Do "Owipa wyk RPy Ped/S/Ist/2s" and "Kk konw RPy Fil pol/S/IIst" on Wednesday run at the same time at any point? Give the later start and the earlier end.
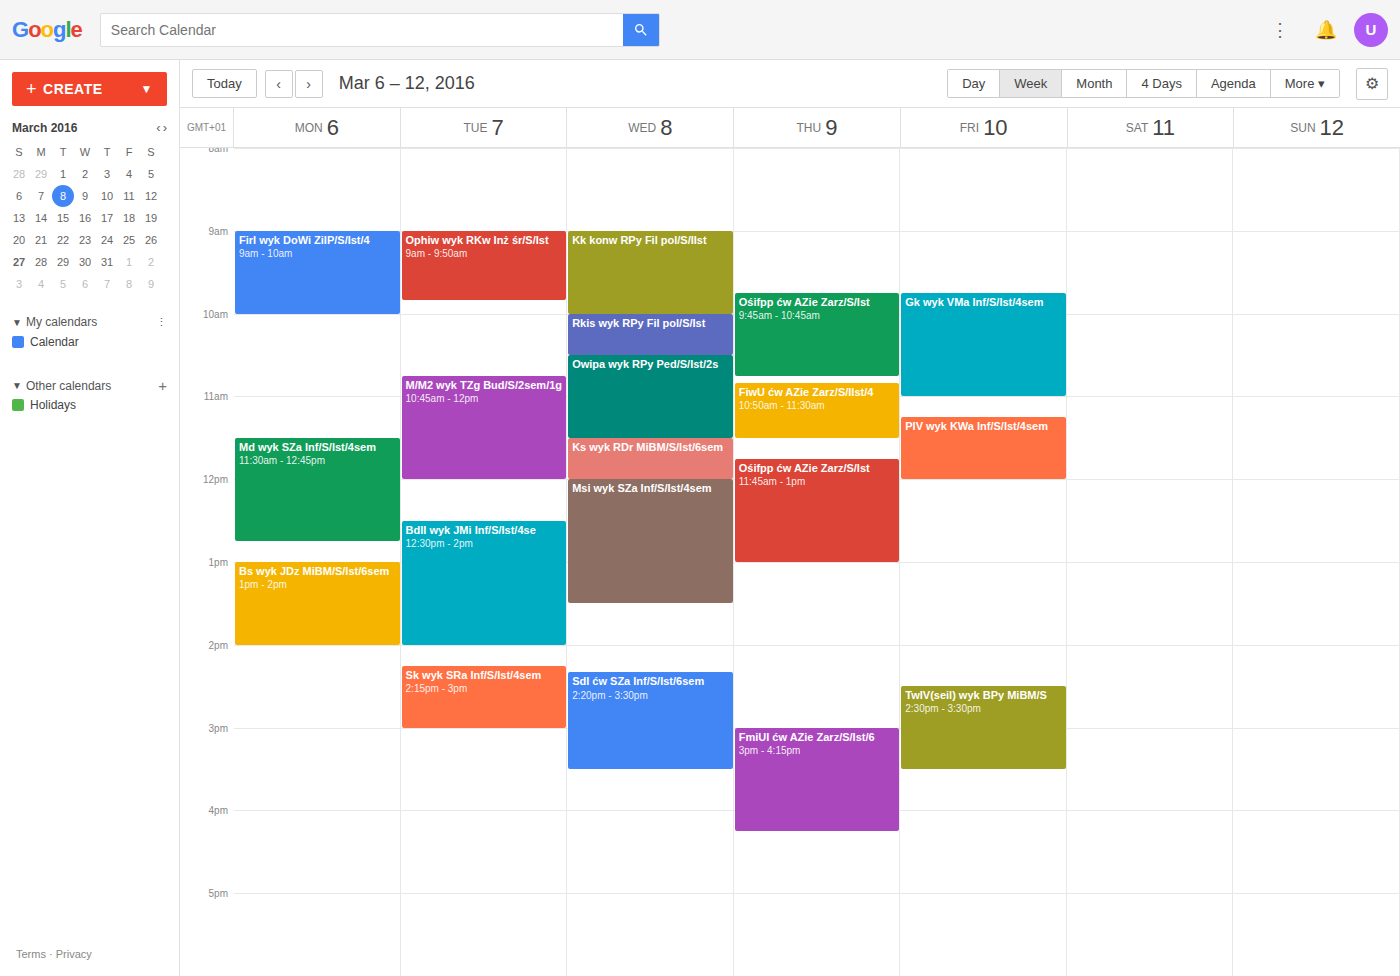
"Kk konw RPy Fil pol/S/IIst" ends at 10:00 and "Owipa wyk RPy Ped/S/Ist/2s" starts at 10:30 -- no overlap.